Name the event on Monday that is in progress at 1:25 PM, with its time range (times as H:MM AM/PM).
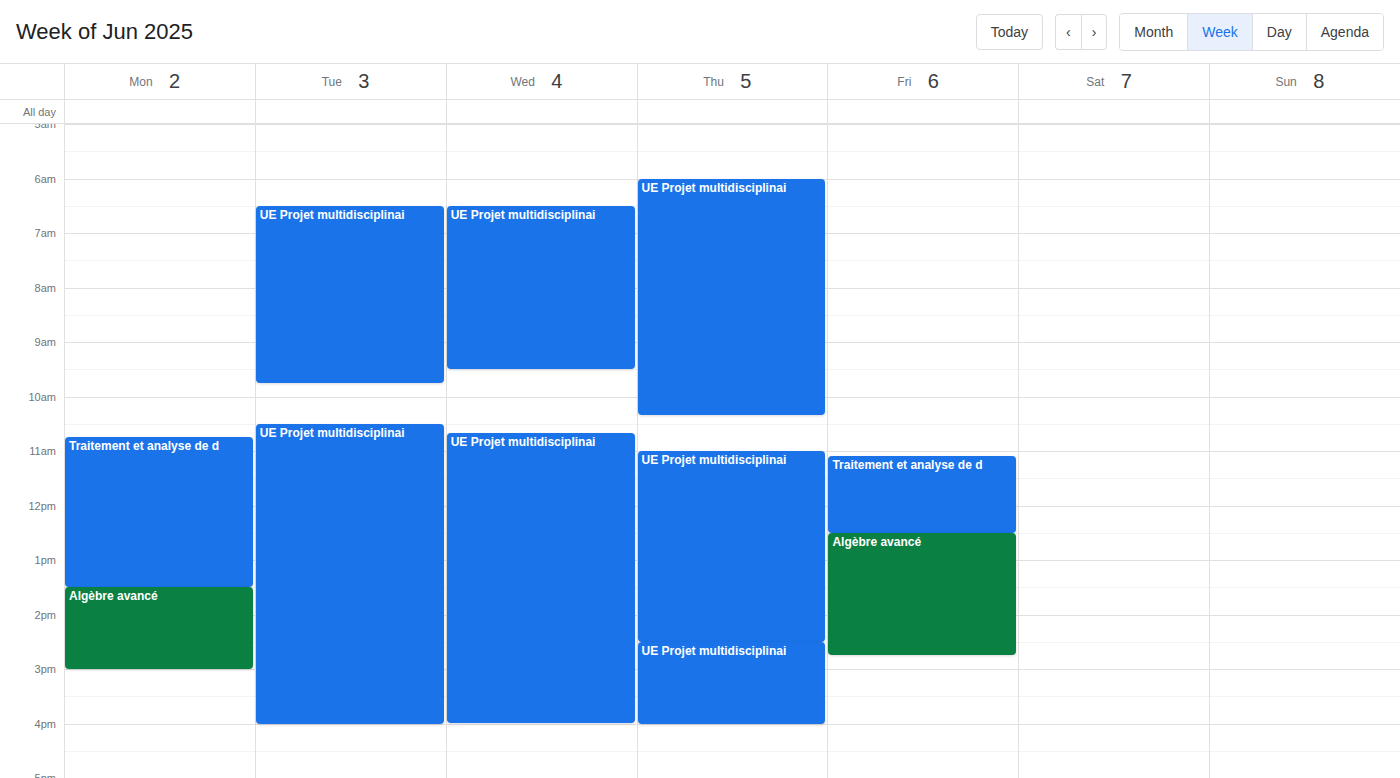
"Traitement et analyse de d", 10:45 AM to 1:30 PM